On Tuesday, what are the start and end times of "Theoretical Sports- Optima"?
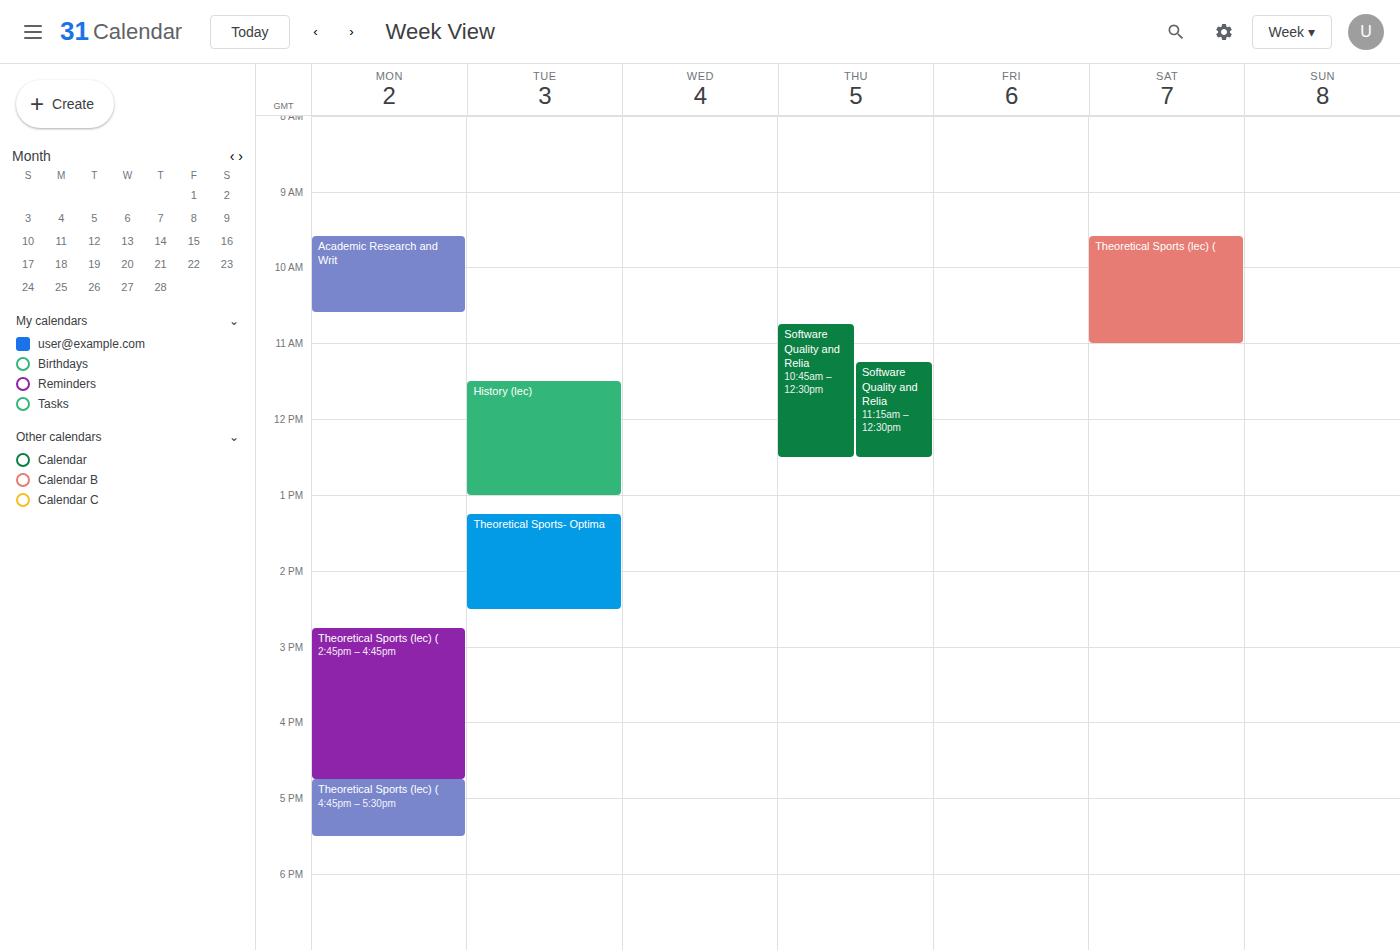
1:15 PM to 2:30 PM